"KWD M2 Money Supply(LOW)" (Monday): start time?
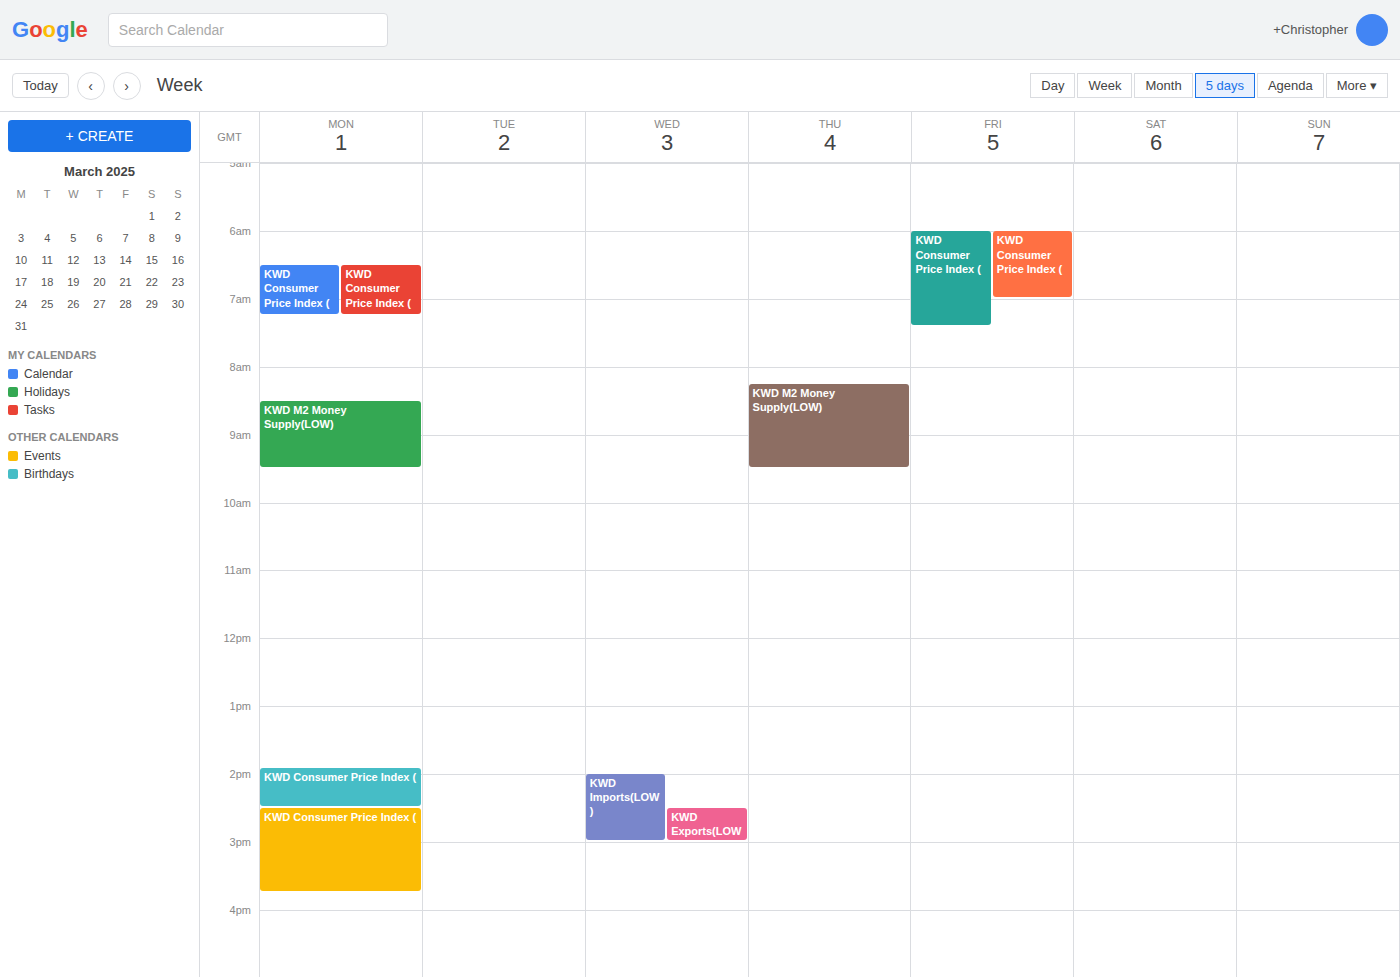
08:30